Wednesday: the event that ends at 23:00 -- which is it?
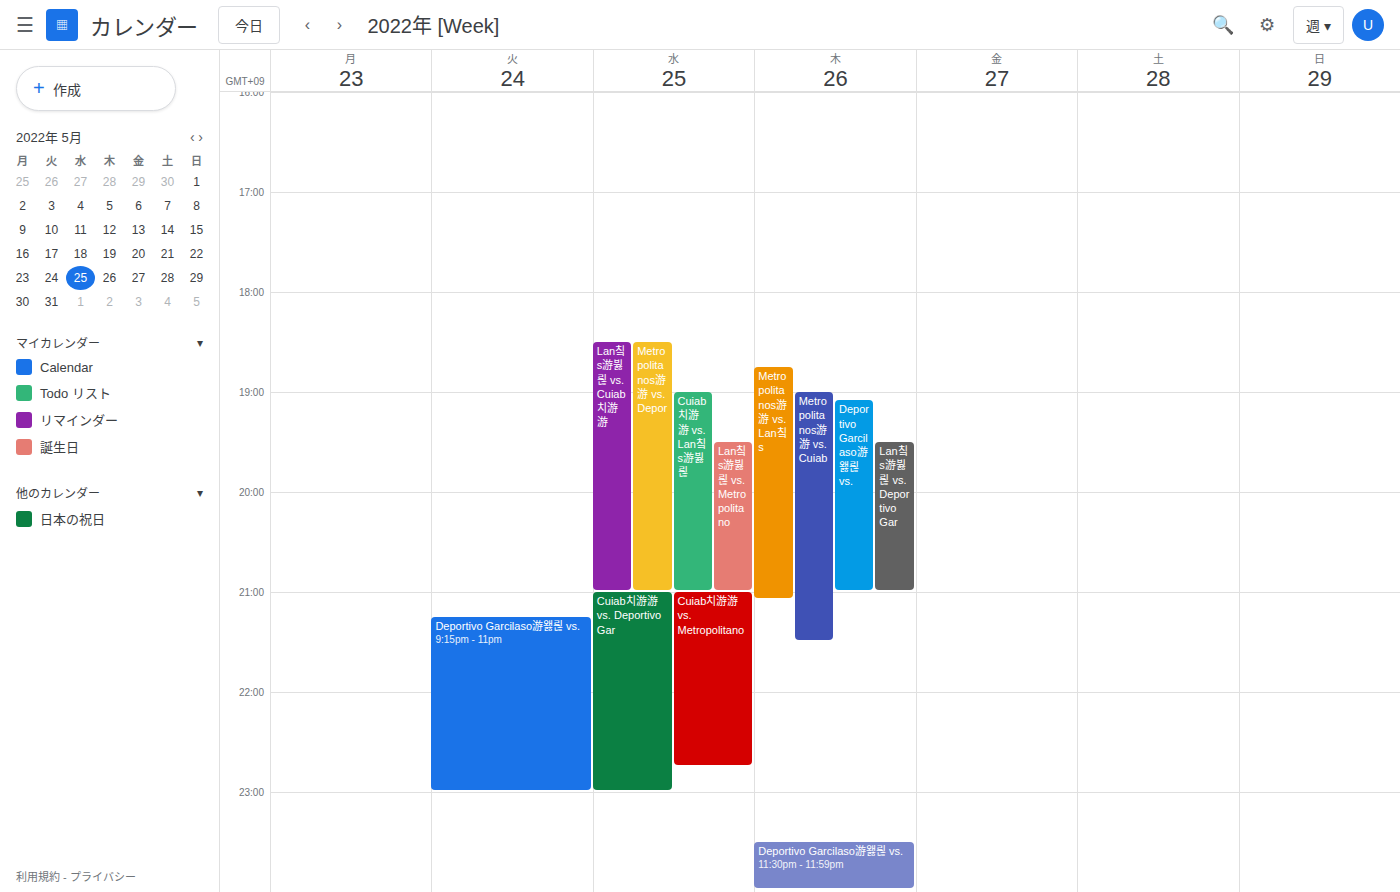
"Cuiab치游游 vs. Deportivo Gar"